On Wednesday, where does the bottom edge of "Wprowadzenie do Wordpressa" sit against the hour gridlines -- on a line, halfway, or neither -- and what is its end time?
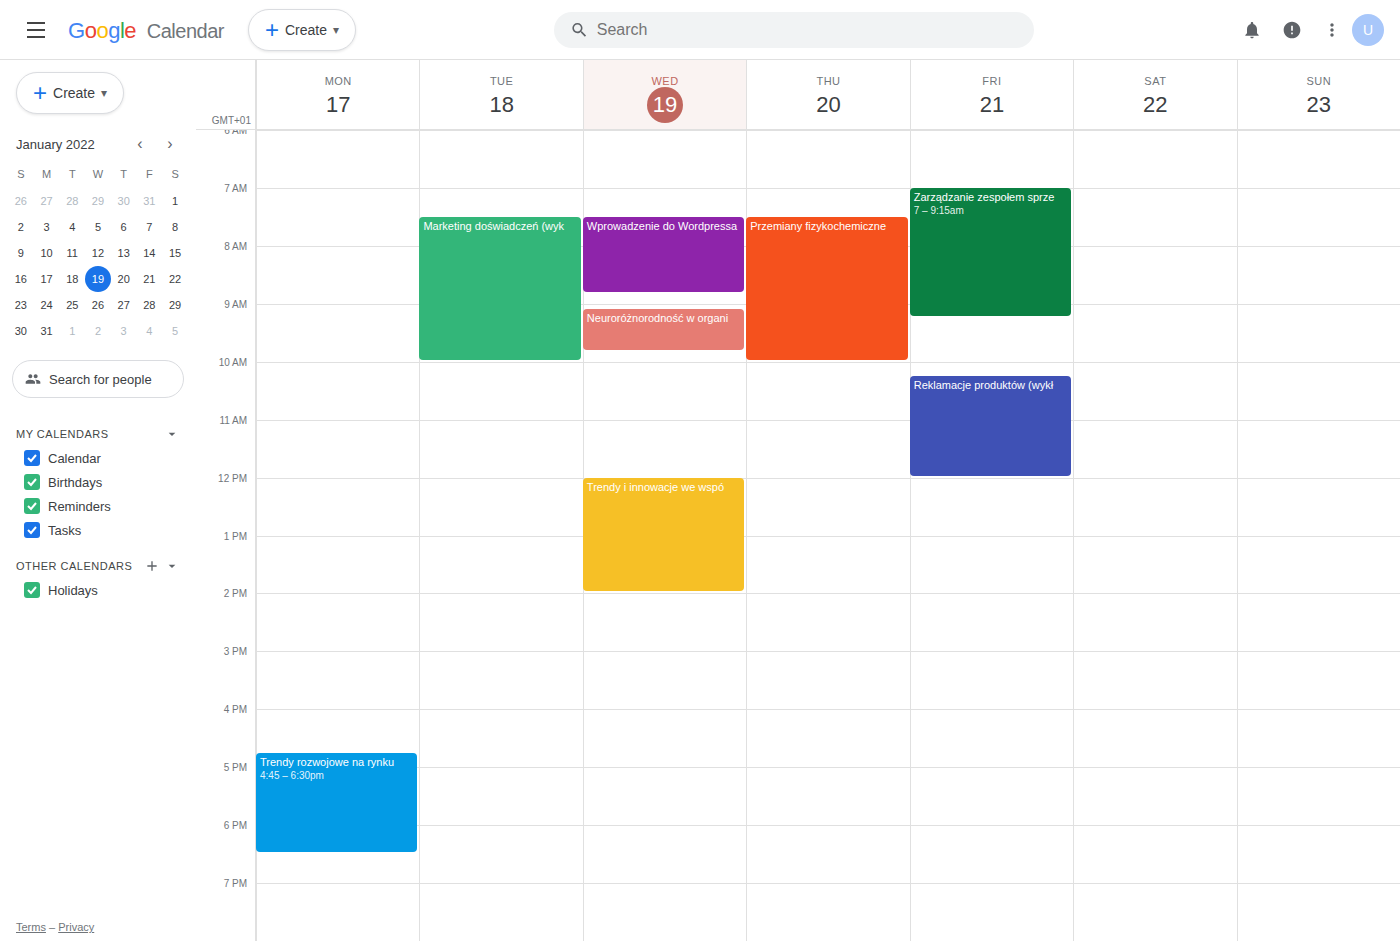
8:50 AM -- neither: 50 minutes below the 8 AM line and 10 minutes above the 9 AM line.